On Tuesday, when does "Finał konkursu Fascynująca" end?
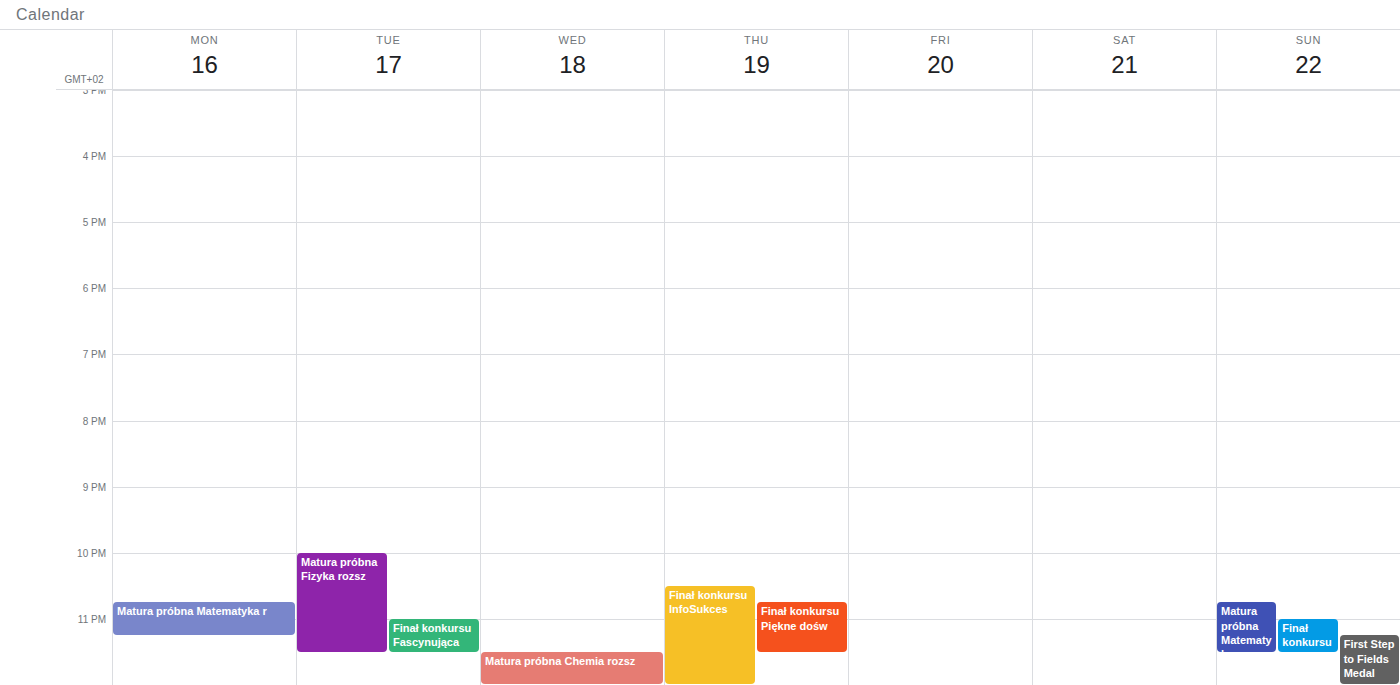
11:30 PM